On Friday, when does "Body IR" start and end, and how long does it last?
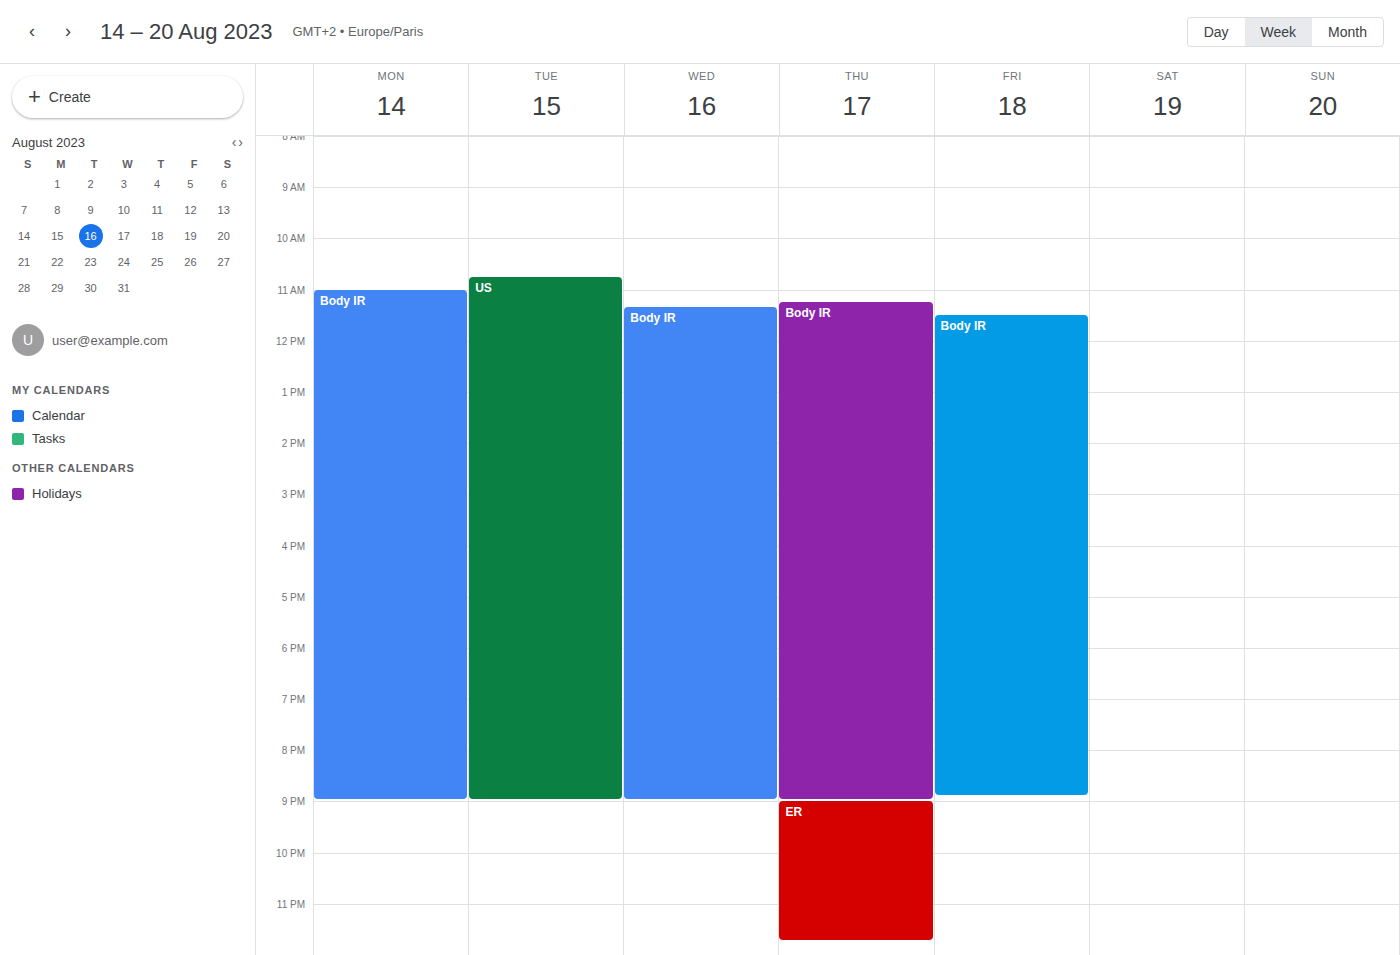
11:30 AM to 8:55 PM, 9 hours 25 minutes